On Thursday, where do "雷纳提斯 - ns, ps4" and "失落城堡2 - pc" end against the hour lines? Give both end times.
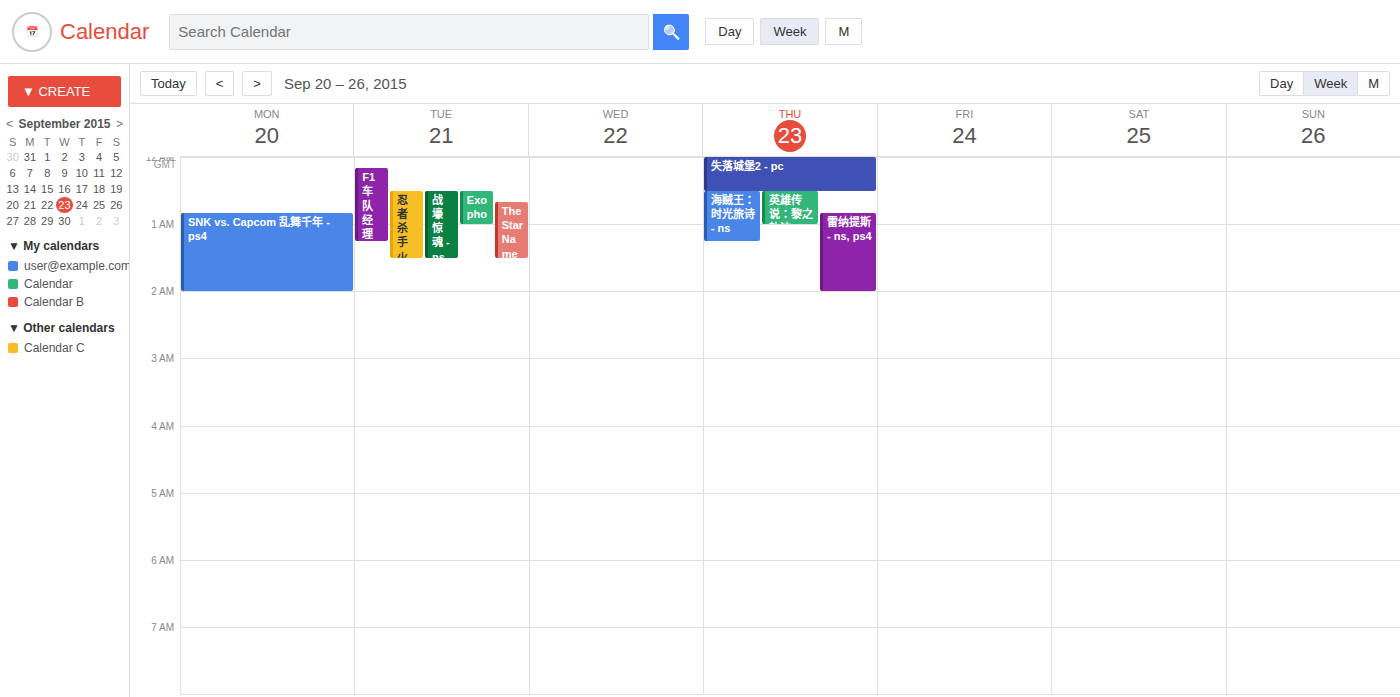
"雷纳提斯 - ns, ps4": 2:00 AM, exactly on the 2 AM line. "失落城堡2 - pc": 12:30 AM, halfway between the 12 AM and 1 AM lines.